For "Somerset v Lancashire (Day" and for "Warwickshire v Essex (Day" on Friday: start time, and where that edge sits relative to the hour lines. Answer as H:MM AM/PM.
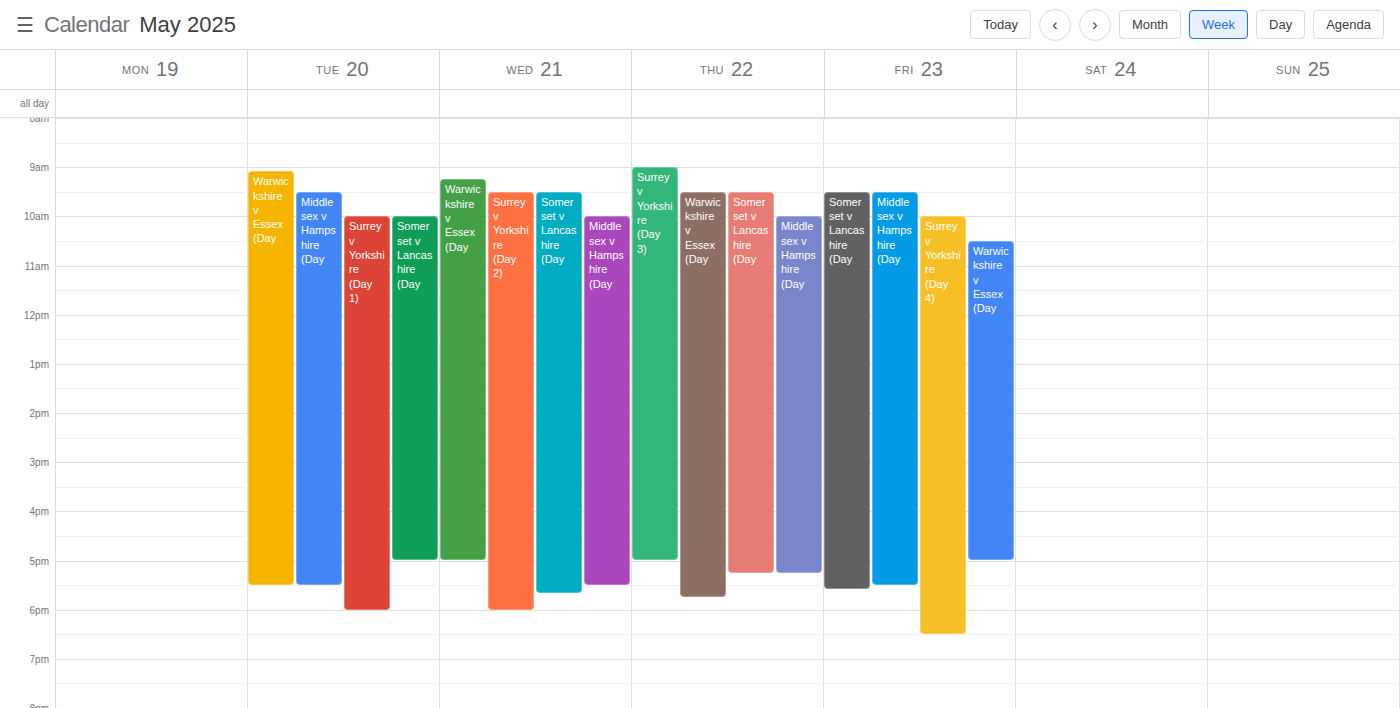
"Somerset v Lancashire (Day": 9:30 AM, halfway between the 9 AM and 10 AM lines. "Warwickshire v Essex (Day": 10:30 AM, halfway between the 10 AM and 11 AM lines.